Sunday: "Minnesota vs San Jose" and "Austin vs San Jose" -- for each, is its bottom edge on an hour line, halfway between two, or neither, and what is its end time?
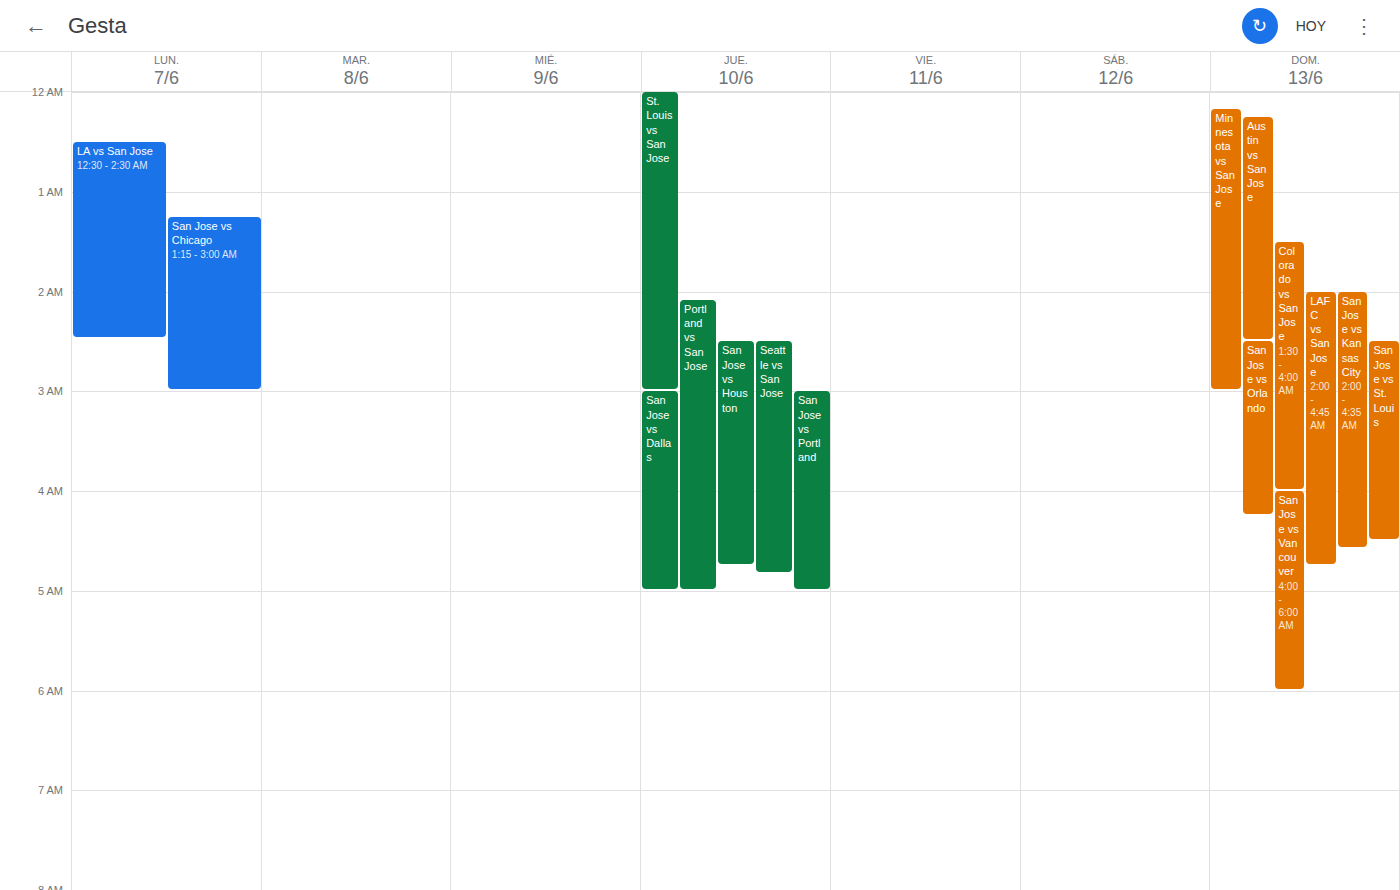
"Minnesota vs San Jose": 3:00 AM, exactly on the 3 AM line. "Austin vs San Jose": 2:30 AM, halfway between the 2 AM and 3 AM lines.